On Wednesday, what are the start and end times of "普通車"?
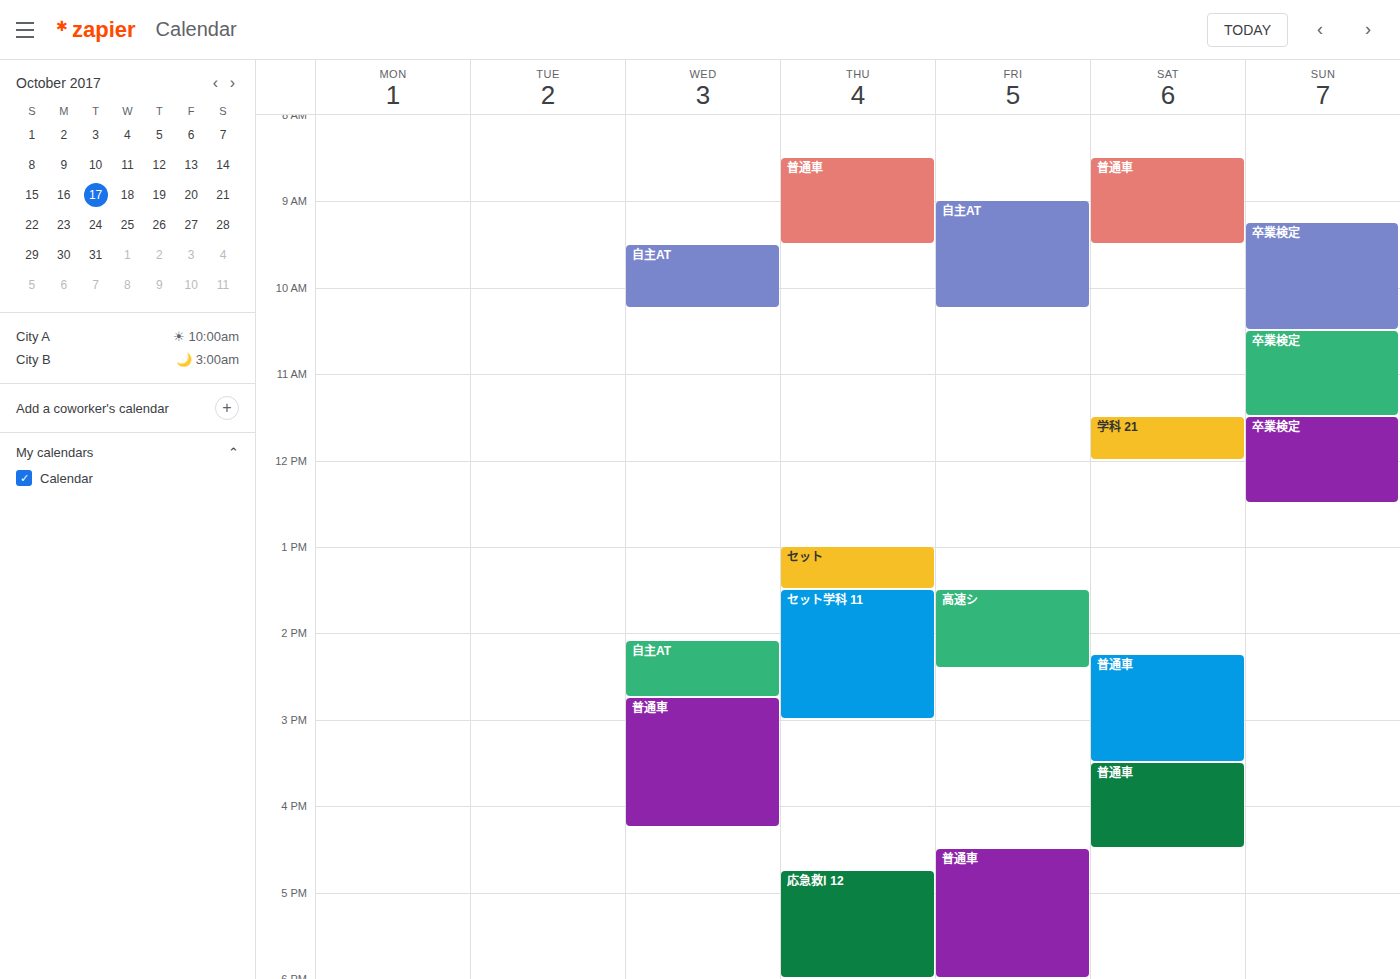
2:45 PM to 4:15 PM